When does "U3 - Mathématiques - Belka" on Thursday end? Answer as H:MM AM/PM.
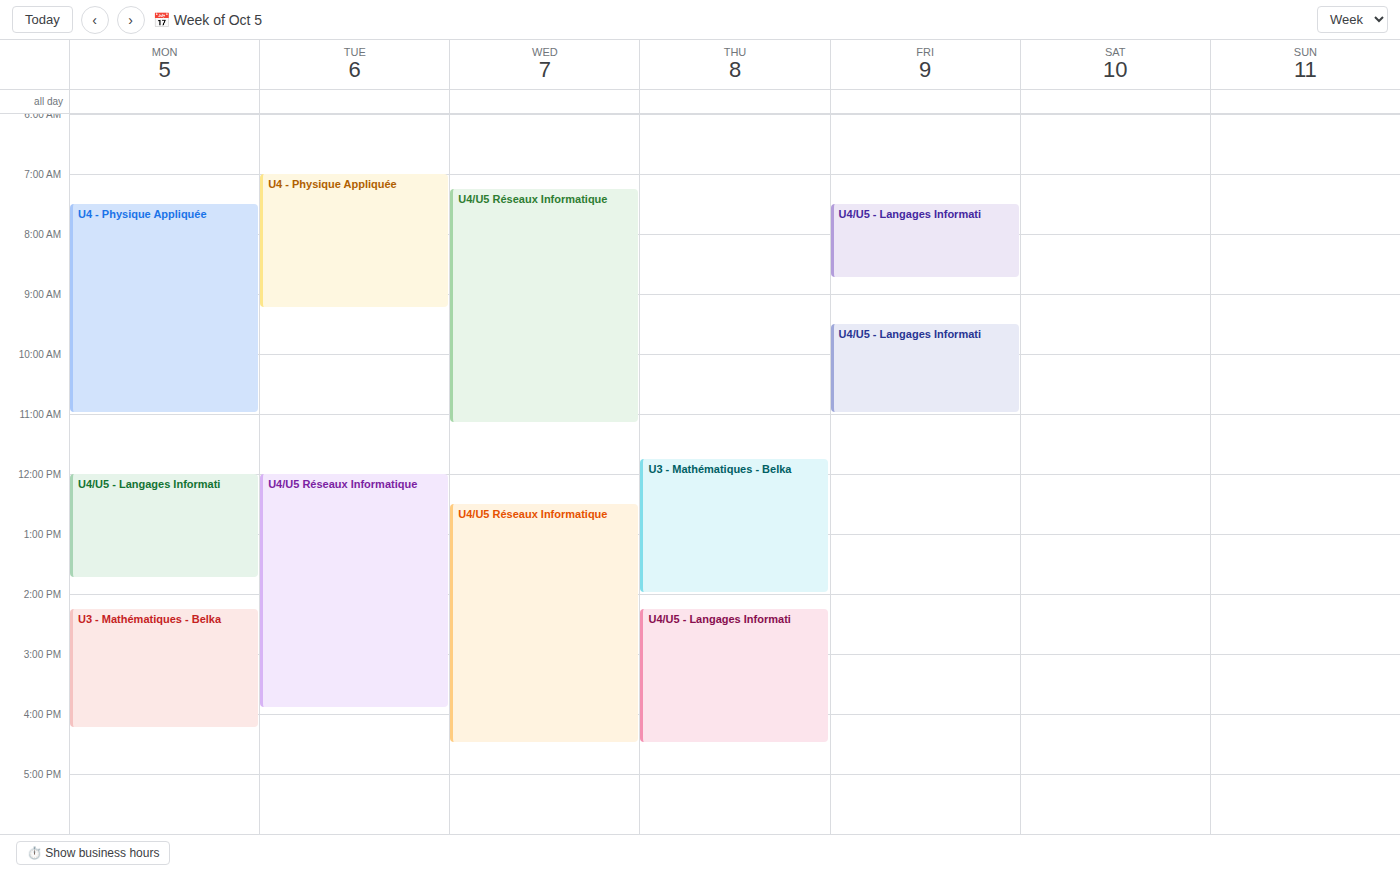
2:00 PM